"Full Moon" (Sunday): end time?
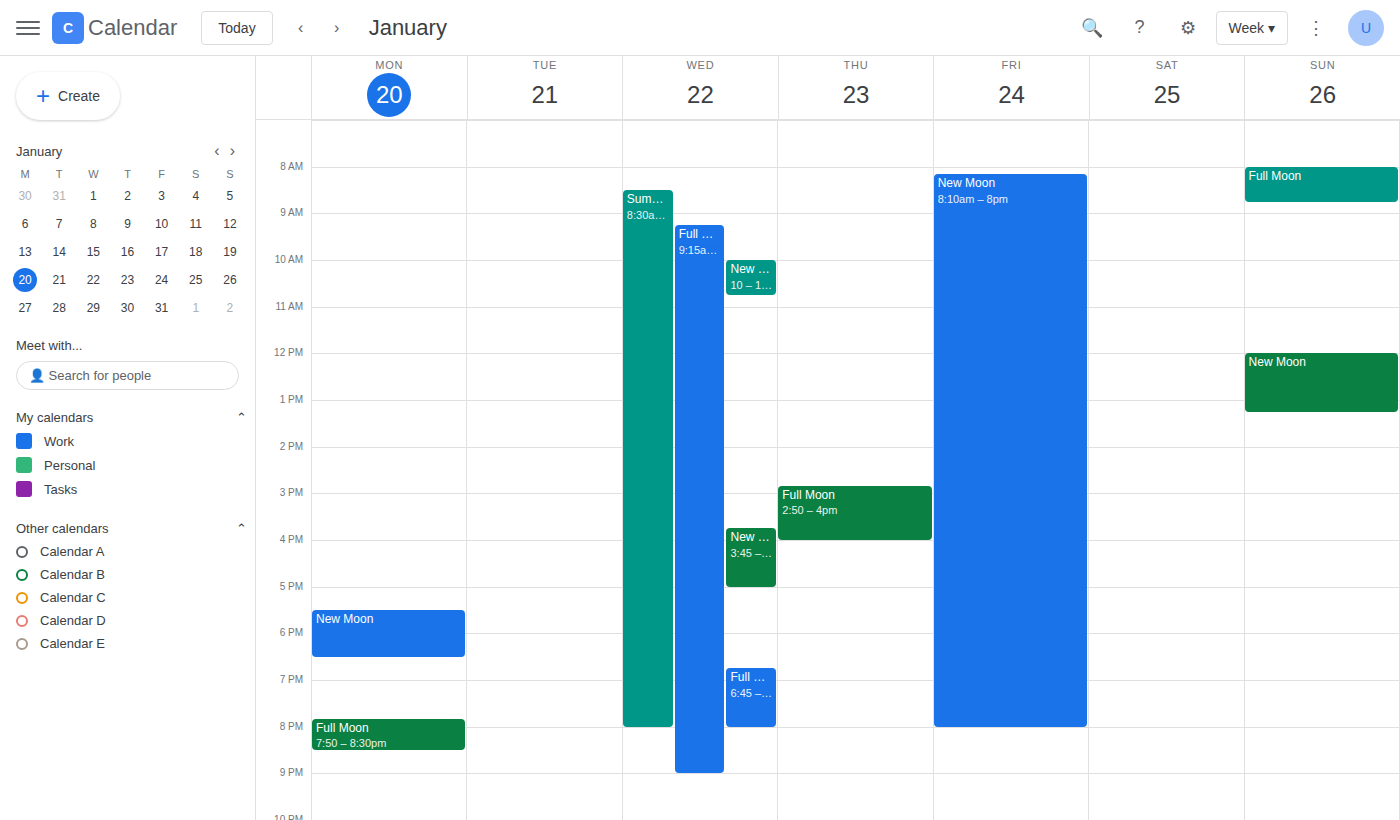
8:45 AM